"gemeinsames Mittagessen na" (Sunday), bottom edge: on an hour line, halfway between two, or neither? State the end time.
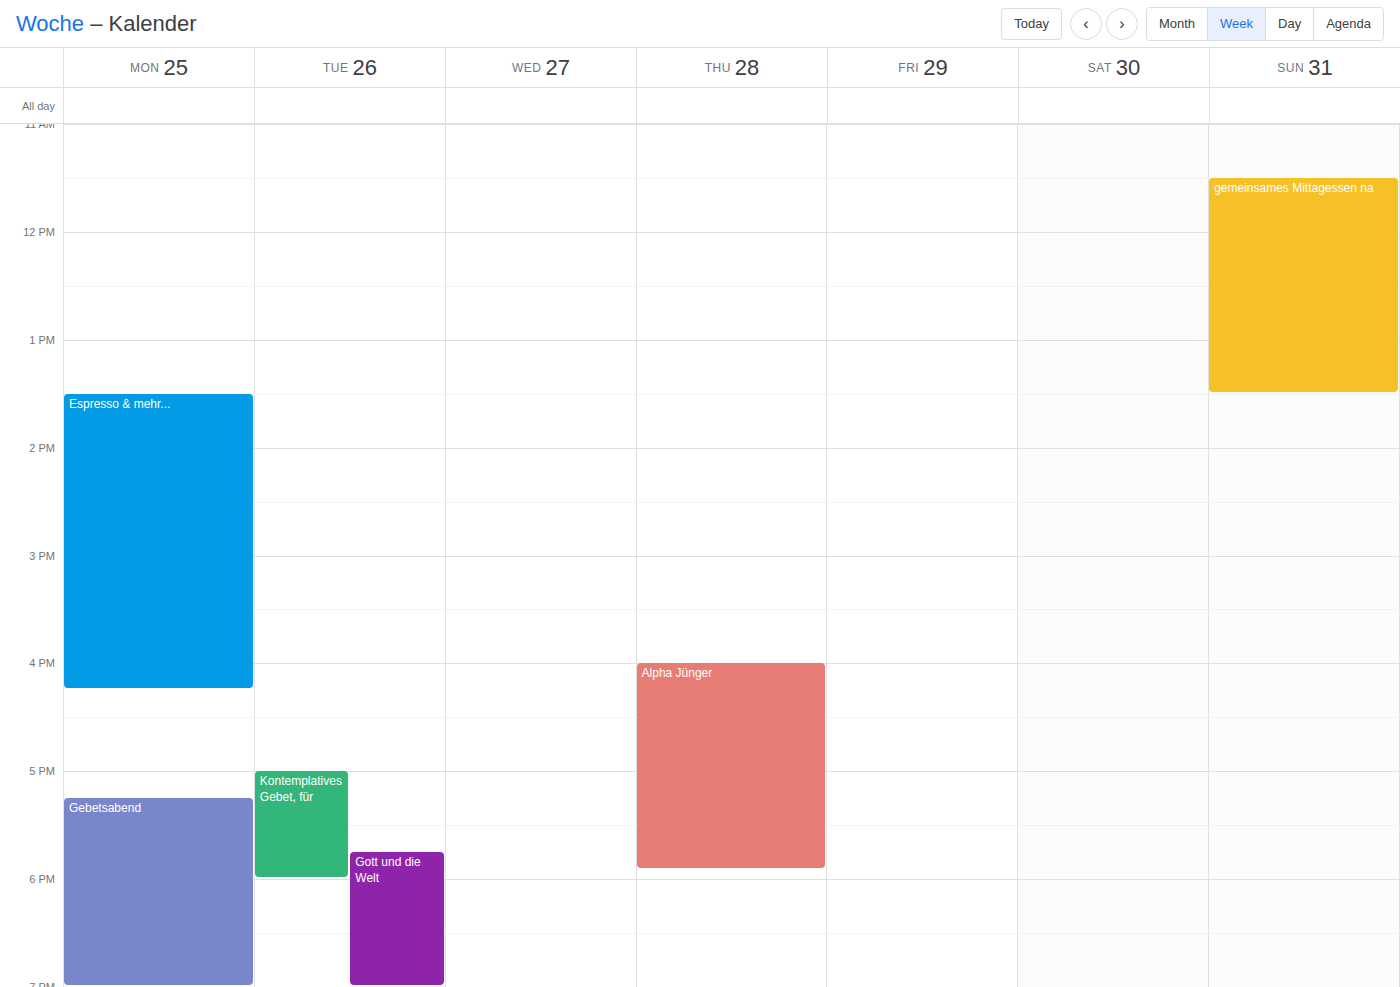
1:30 PM -- halfway between the 1 PM and 2 PM lines.